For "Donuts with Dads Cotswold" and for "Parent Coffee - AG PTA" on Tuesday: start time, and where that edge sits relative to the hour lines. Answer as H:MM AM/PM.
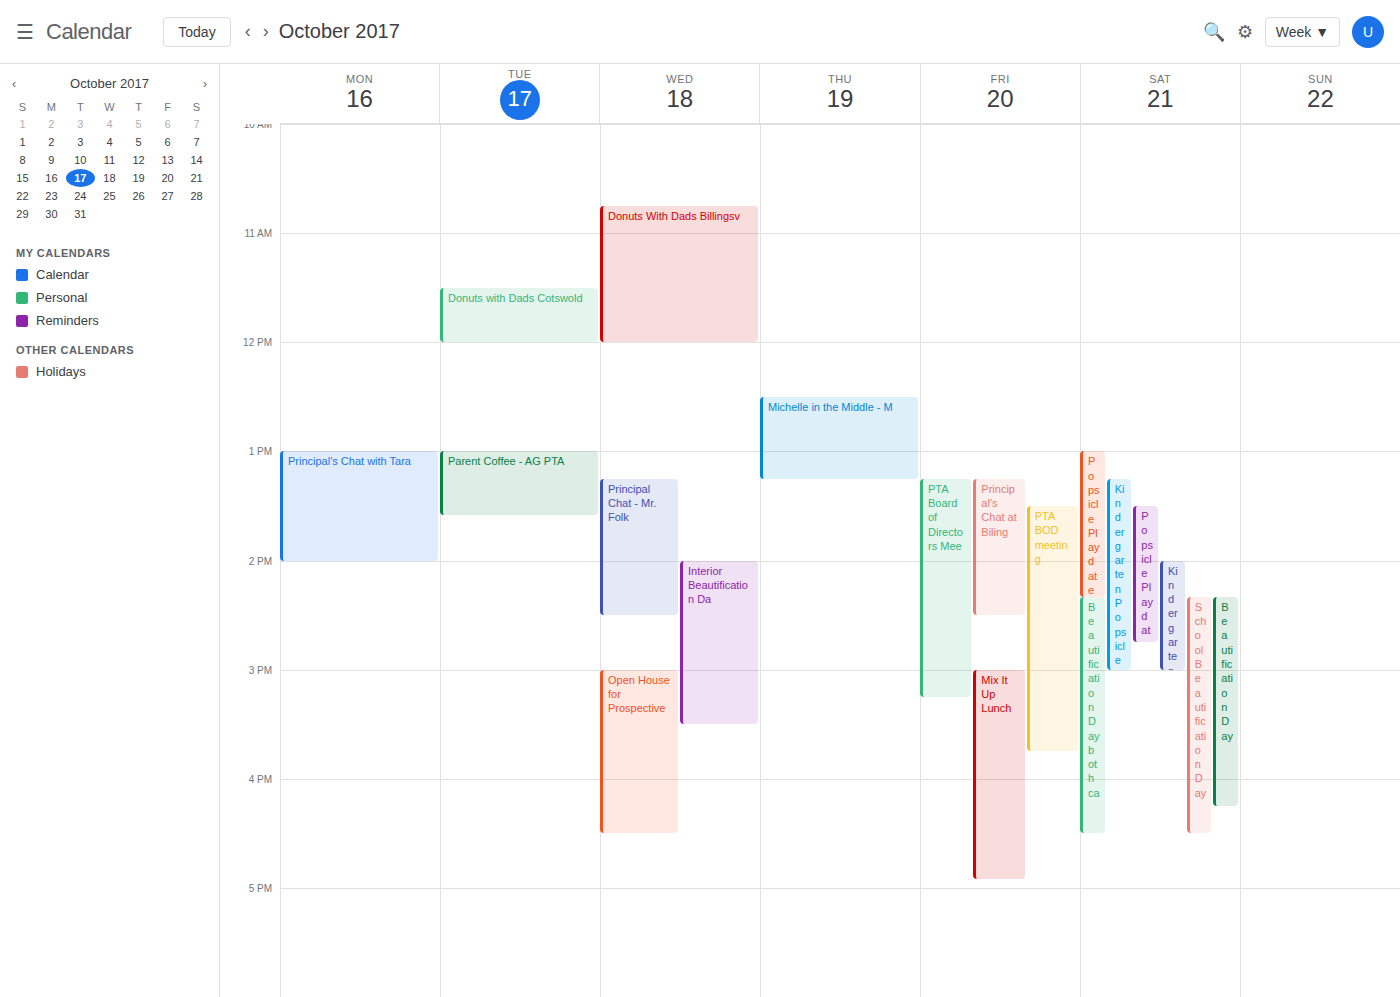
"Donuts with Dads Cotswold": 11:30 AM, halfway between the 11 AM and 12 PM lines. "Parent Coffee - AG PTA": 1:00 PM, exactly on the 1 PM line.